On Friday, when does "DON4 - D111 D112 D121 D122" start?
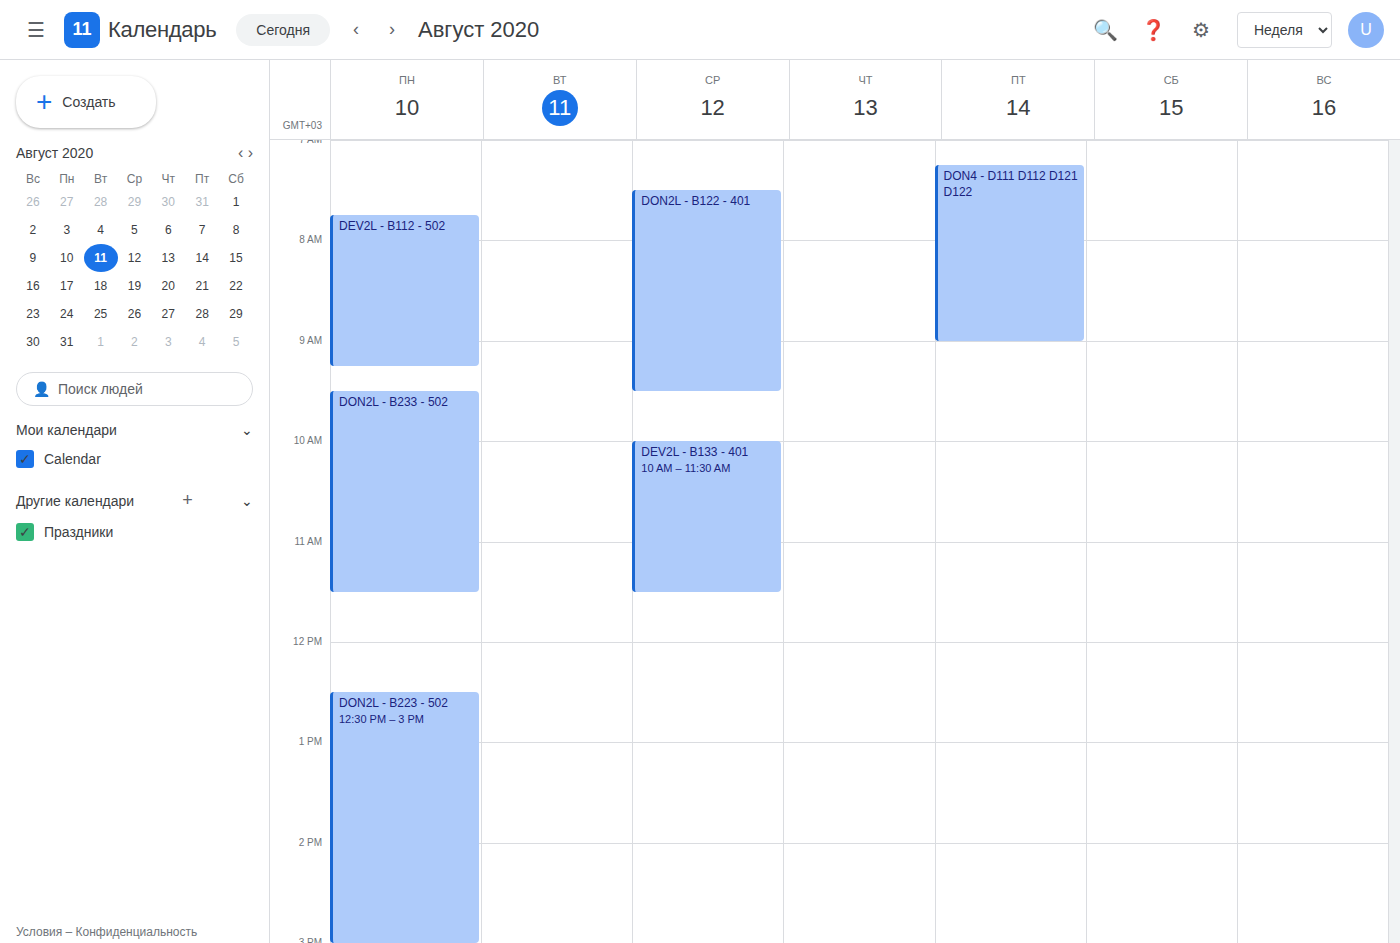
7:15 AM